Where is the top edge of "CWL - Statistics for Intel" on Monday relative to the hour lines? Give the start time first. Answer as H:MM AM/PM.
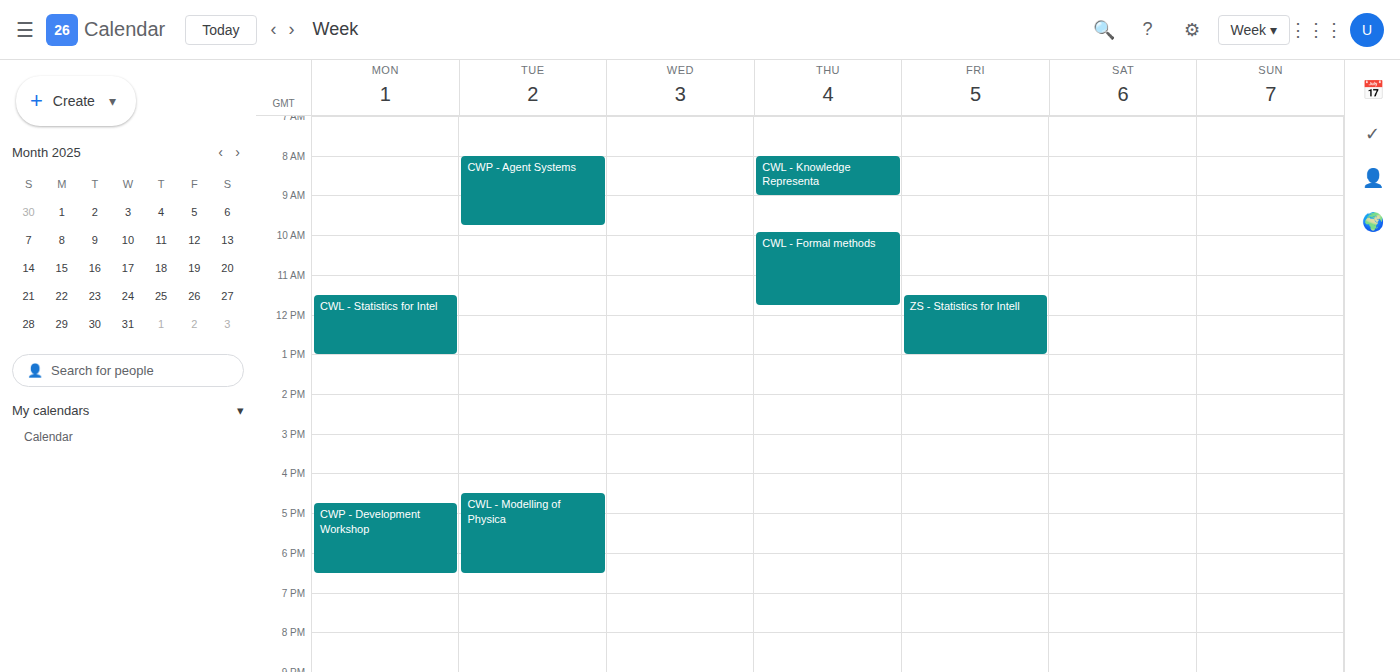
11:30 AM -- halfway between the 11 AM and 12 PM lines.